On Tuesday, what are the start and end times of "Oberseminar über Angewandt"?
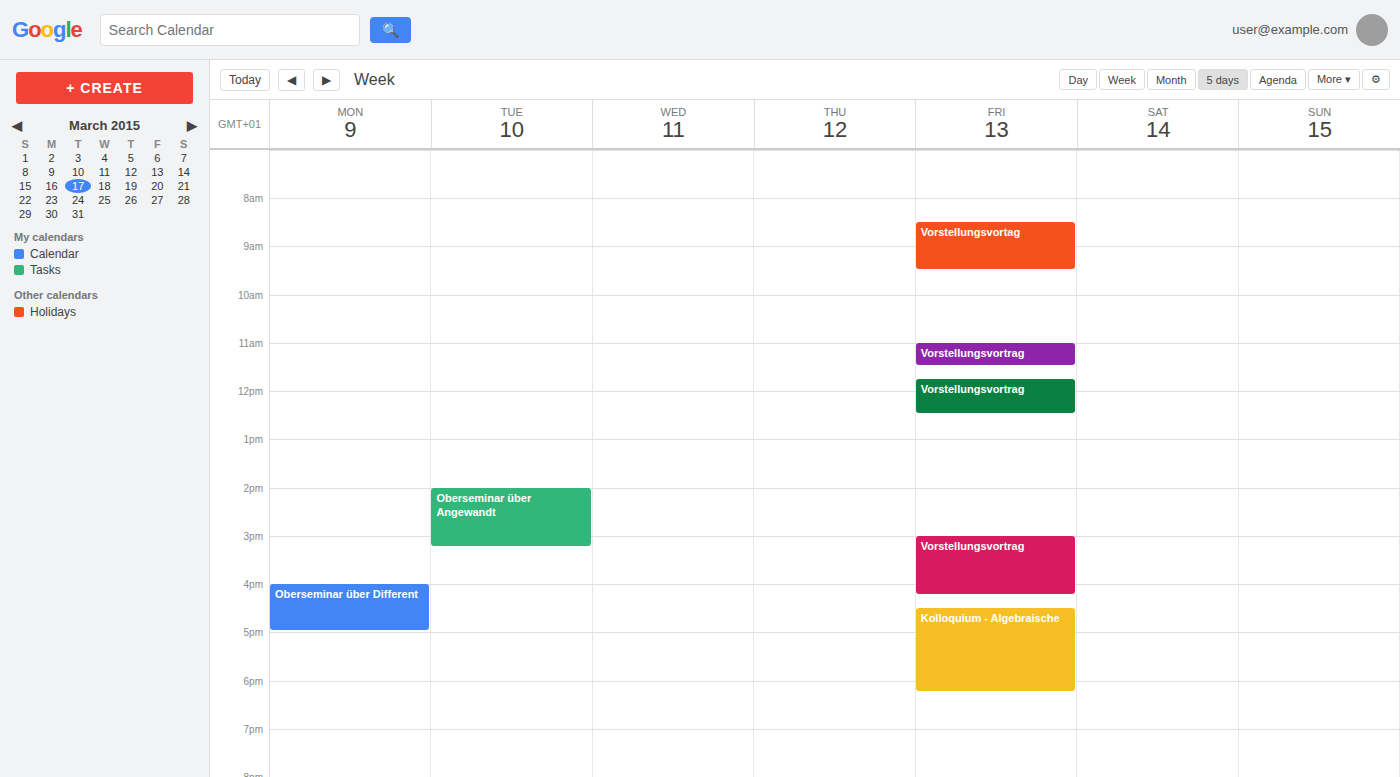
2:00 PM to 3:15 PM